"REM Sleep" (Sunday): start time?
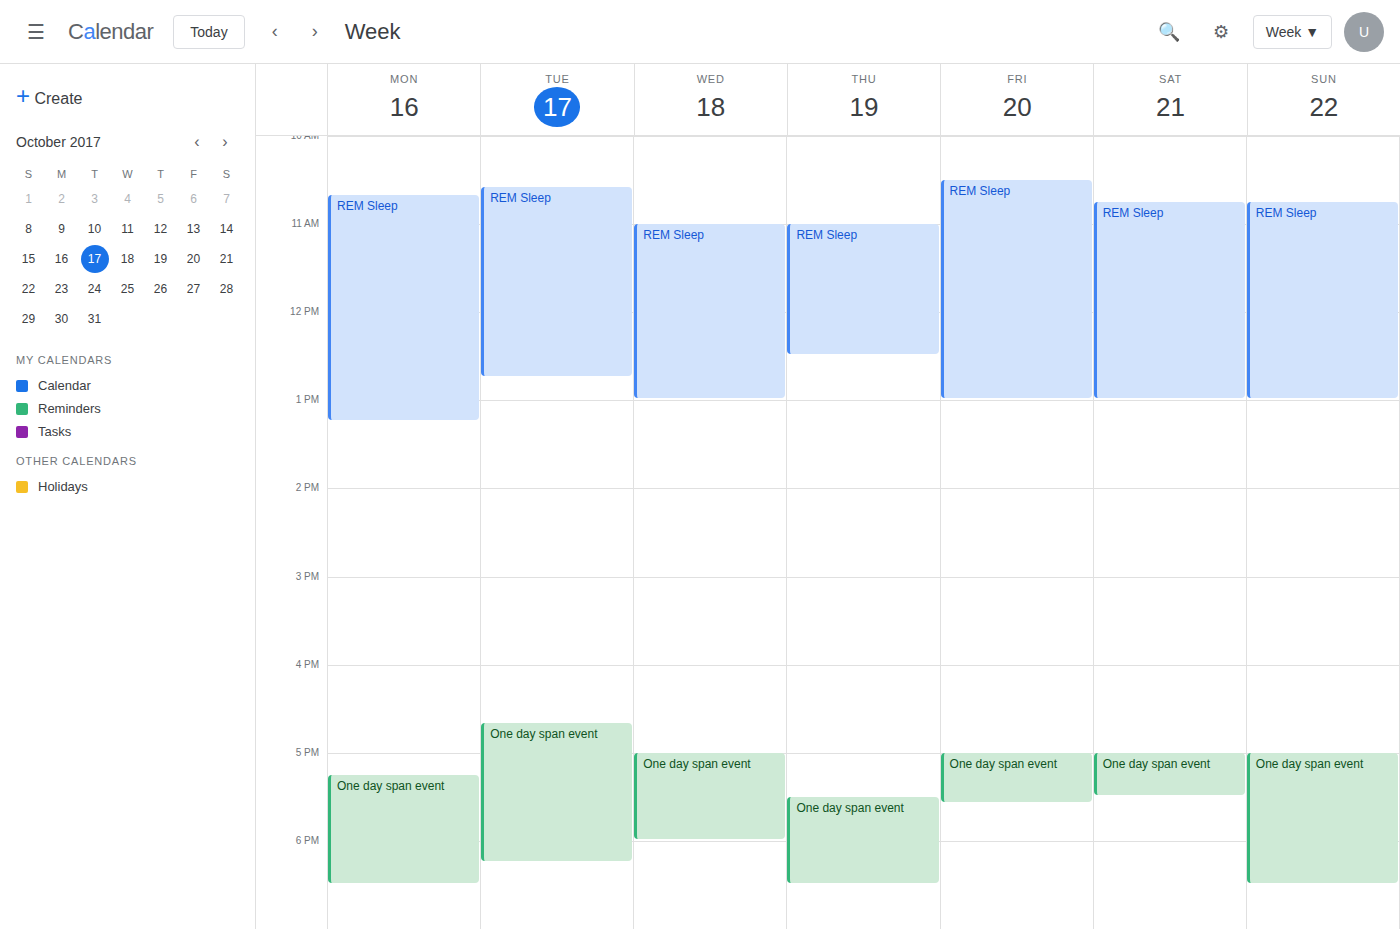
10:45